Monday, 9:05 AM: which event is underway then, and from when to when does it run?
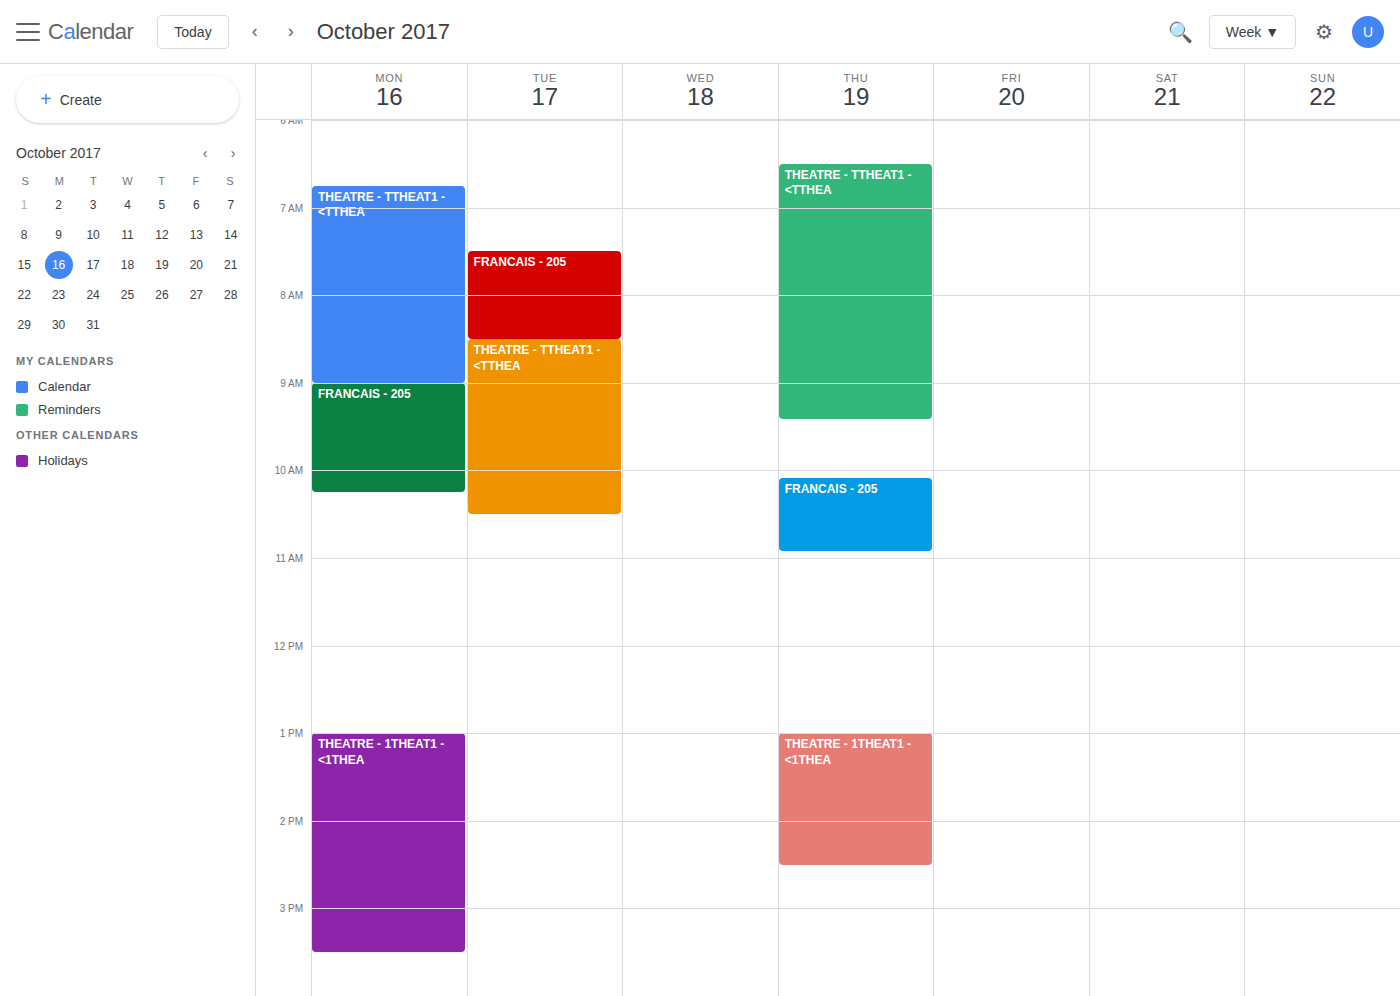
"FRANCAIS - 205", 9:00 AM to 10:15 AM